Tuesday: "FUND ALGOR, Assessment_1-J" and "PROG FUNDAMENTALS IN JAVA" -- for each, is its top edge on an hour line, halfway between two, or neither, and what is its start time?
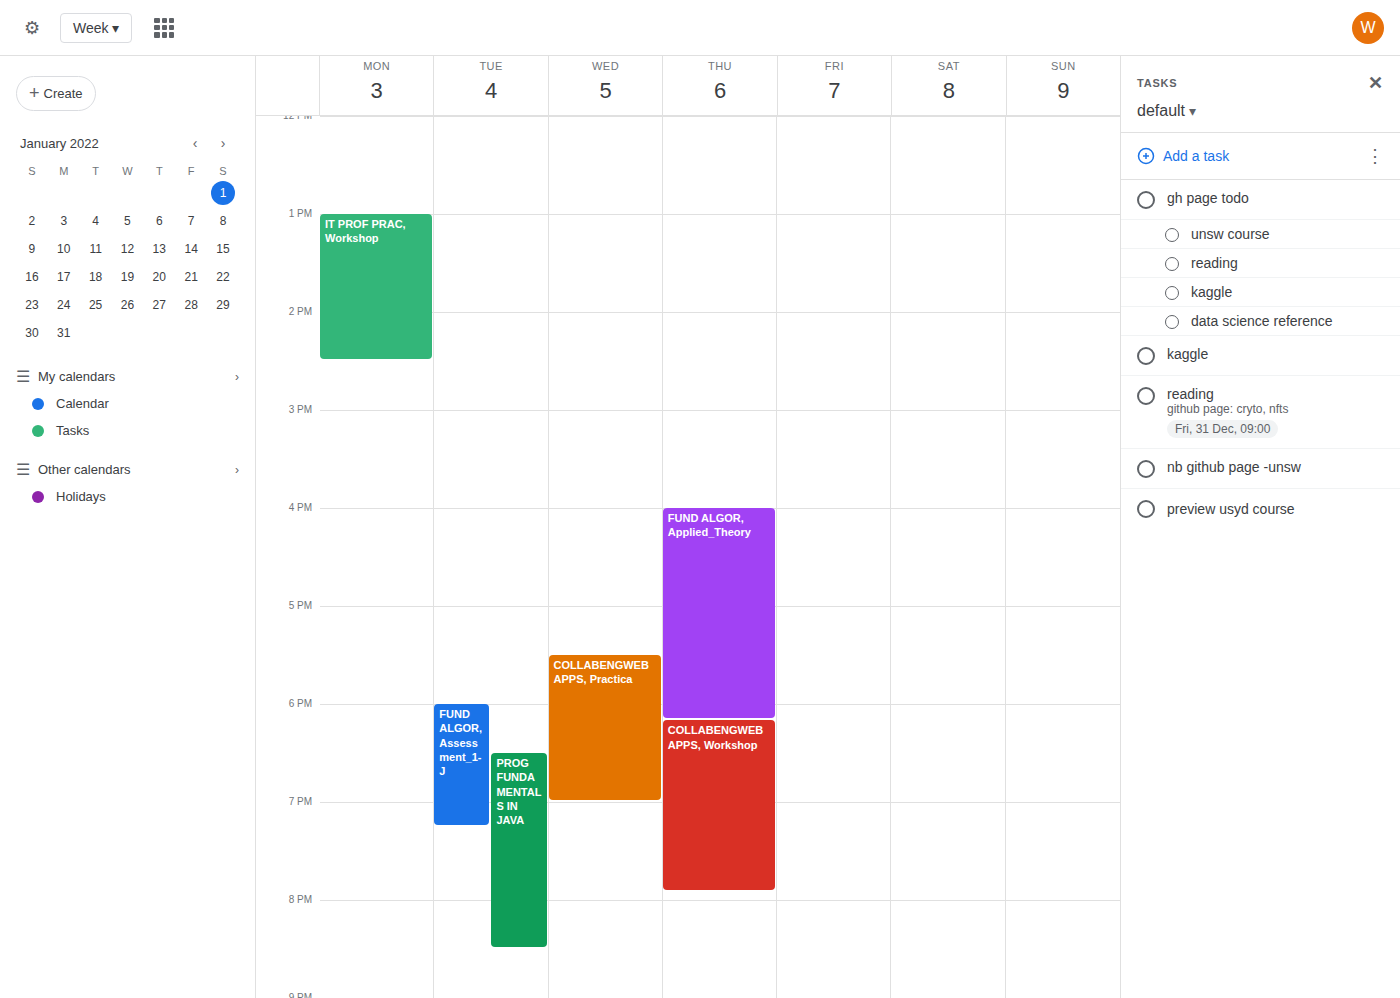
"FUND ALGOR, Assessment_1-J": 6:00 PM, exactly on the 6 PM line. "PROG FUNDAMENTALS IN JAVA": 6:30 PM, halfway between the 6 PM and 7 PM lines.